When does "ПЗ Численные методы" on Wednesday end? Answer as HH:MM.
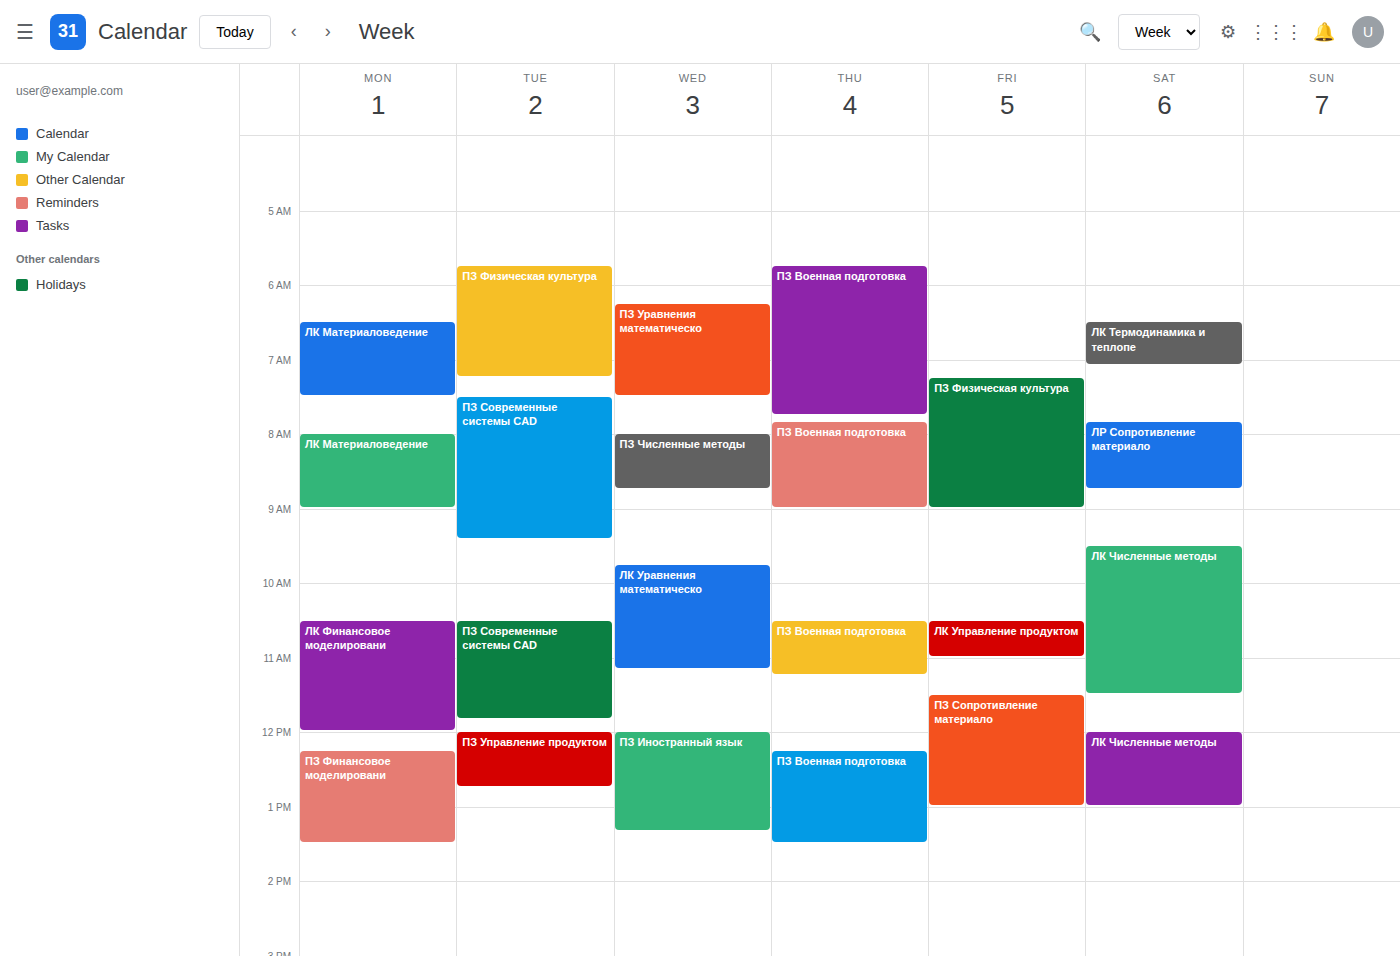
08:45